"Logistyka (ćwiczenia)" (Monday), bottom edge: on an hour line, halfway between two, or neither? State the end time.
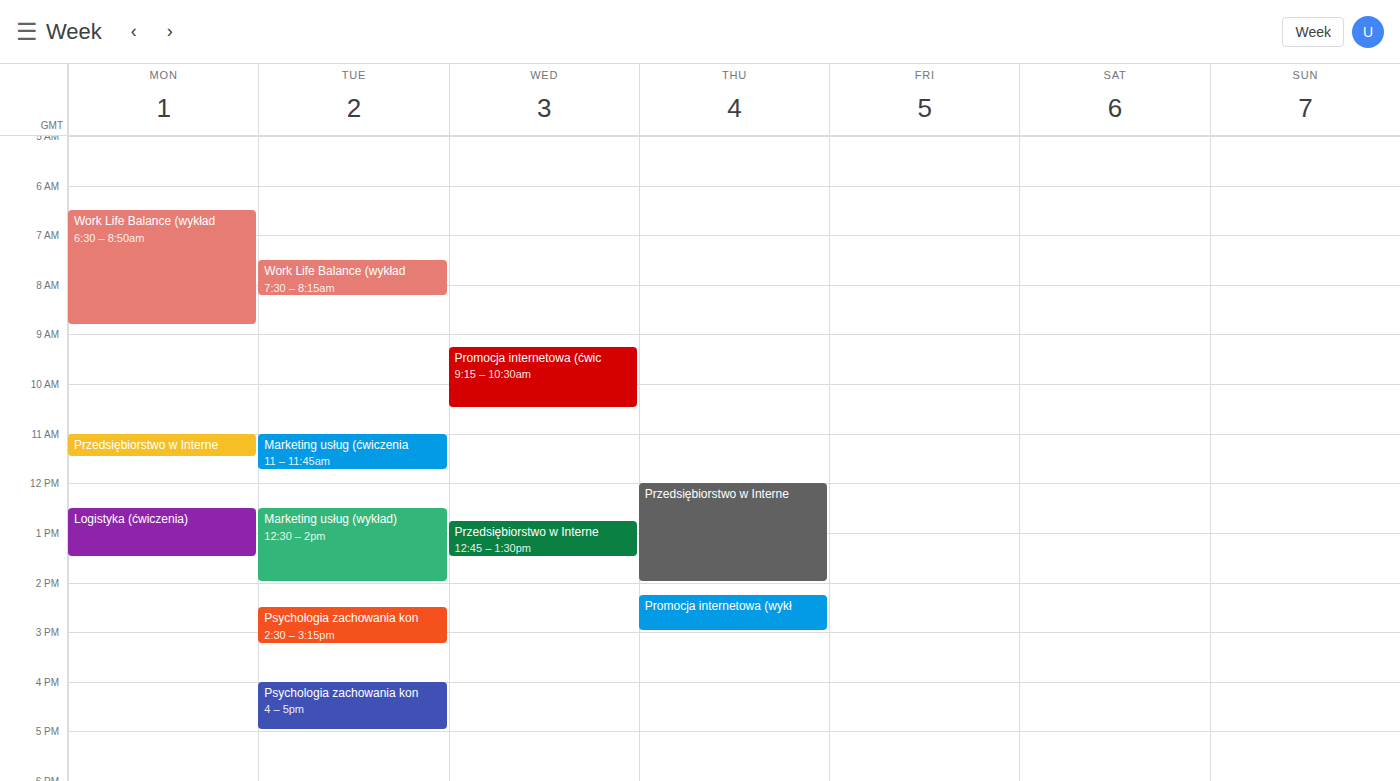
1:30 PM -- halfway between the 1 PM and 2 PM lines.